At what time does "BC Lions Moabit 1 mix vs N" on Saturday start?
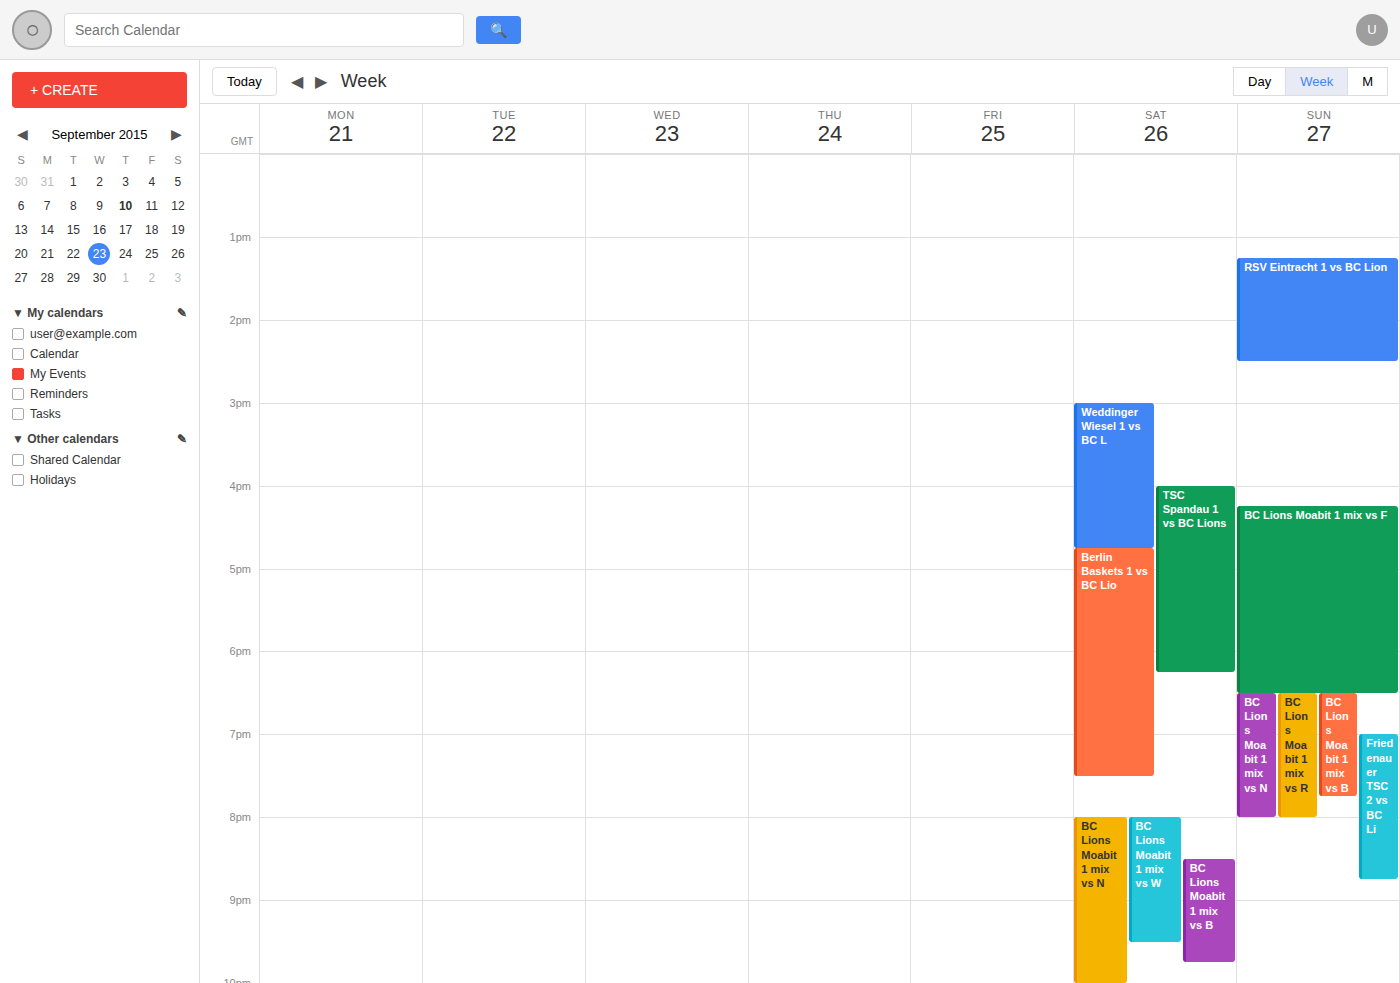
8:00 PM